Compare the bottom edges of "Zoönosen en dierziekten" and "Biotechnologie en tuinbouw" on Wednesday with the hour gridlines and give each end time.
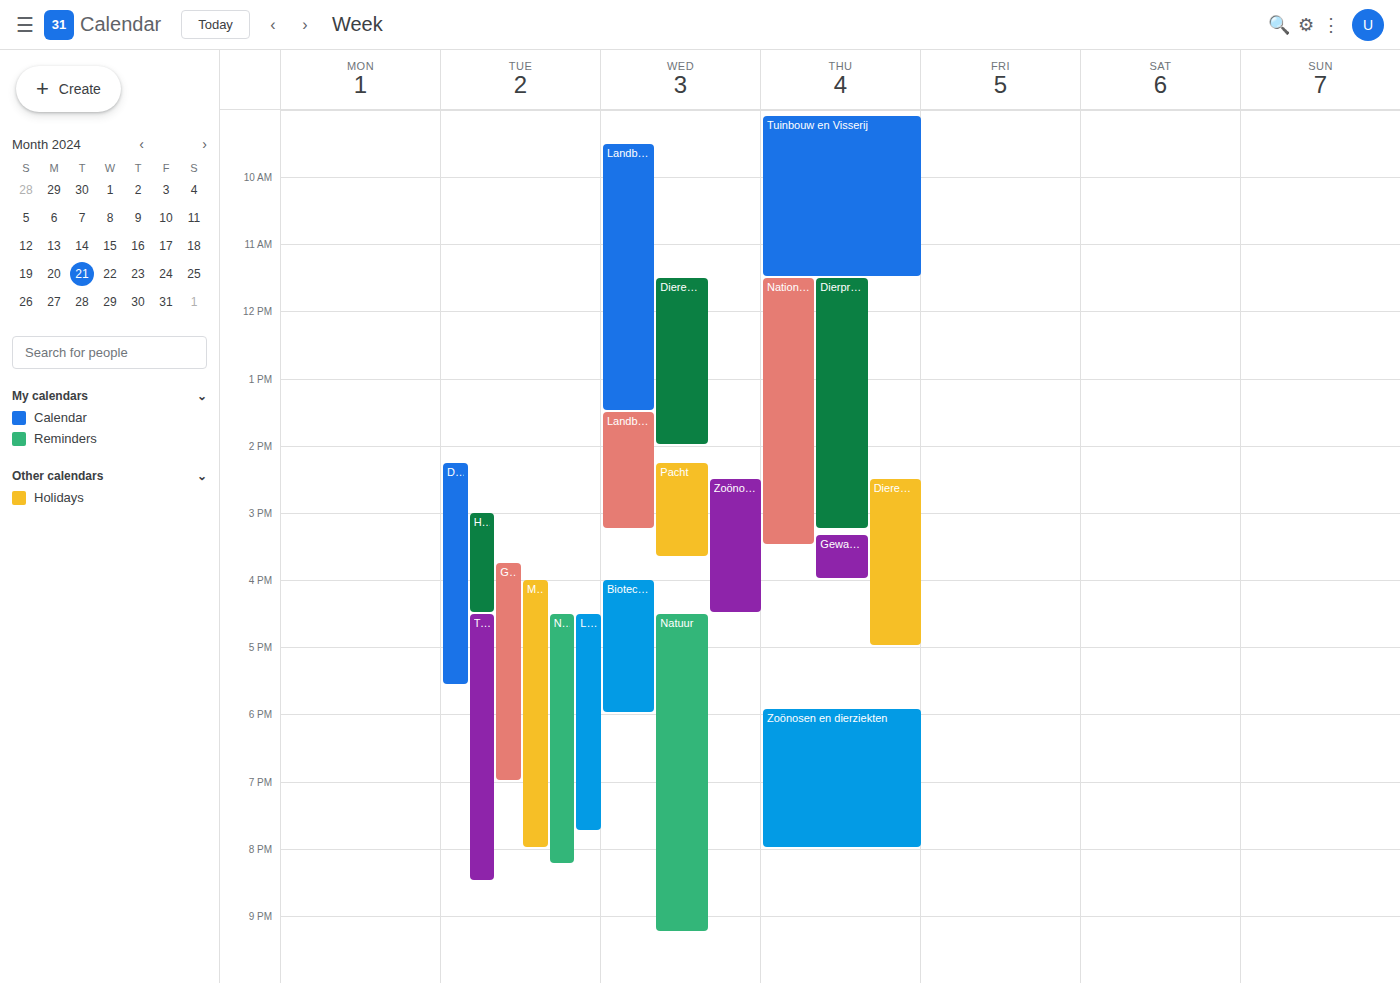
"Zoönosen en dierziekten": 16:30, halfway between the 16:00 and 17:00 lines. "Biotechnologie en tuinbouw": 18:00, exactly on the 18:00 line.